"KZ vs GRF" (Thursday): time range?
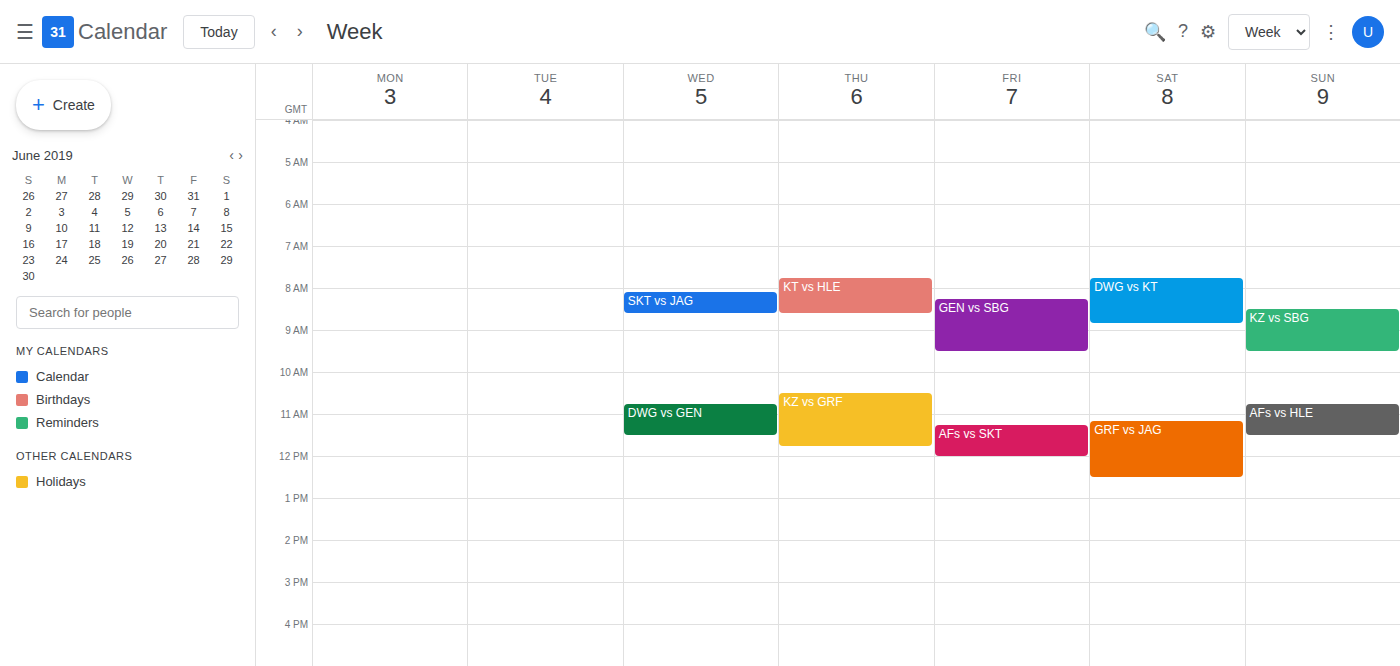
10:30 AM to 11:45 AM